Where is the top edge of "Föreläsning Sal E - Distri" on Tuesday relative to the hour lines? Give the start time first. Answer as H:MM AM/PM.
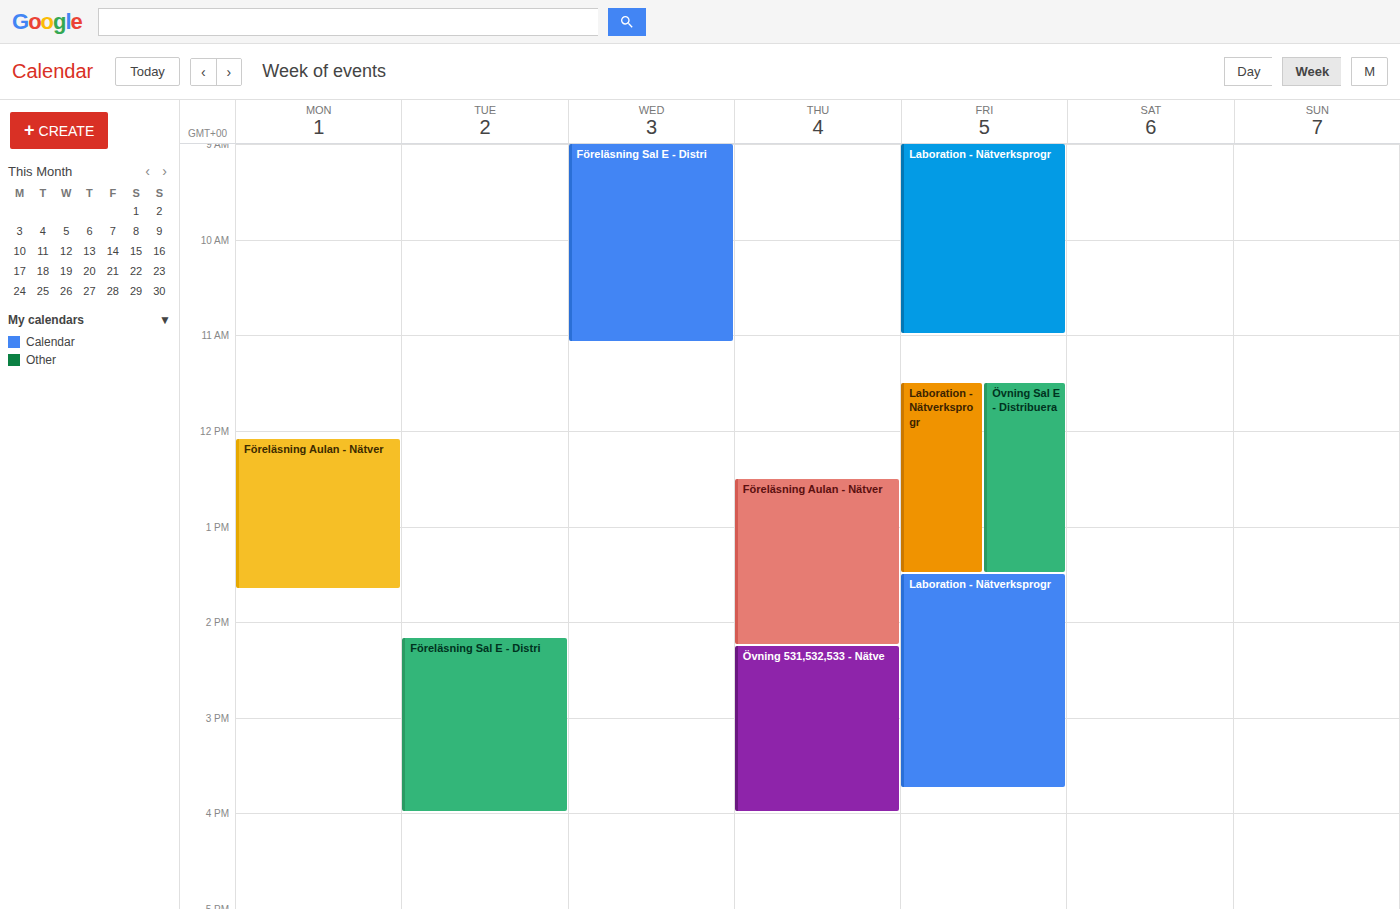
2:10 PM -- neither: 10 minutes below the 2 PM line and 50 minutes above the 3 PM line.